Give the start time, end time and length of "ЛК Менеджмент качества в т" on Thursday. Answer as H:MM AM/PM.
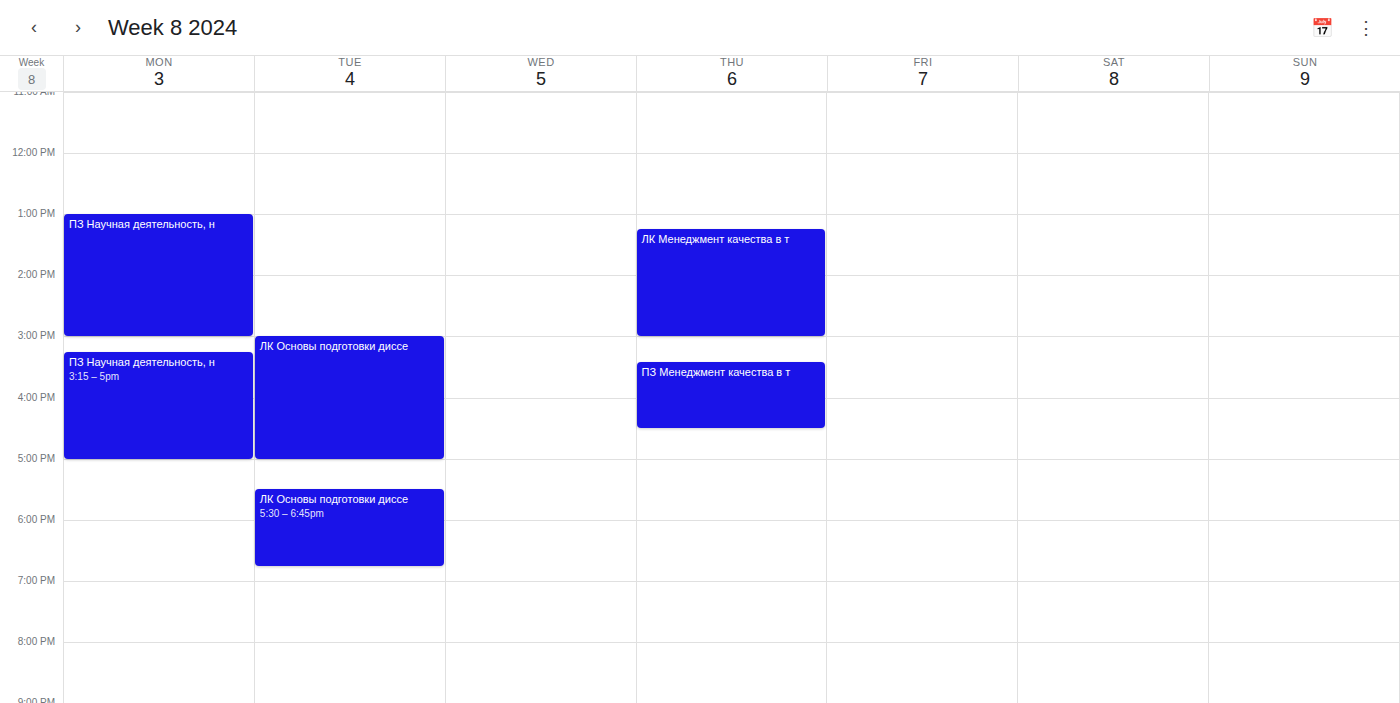
1:15 PM to 3:00 PM, 1 hour 45 minutes